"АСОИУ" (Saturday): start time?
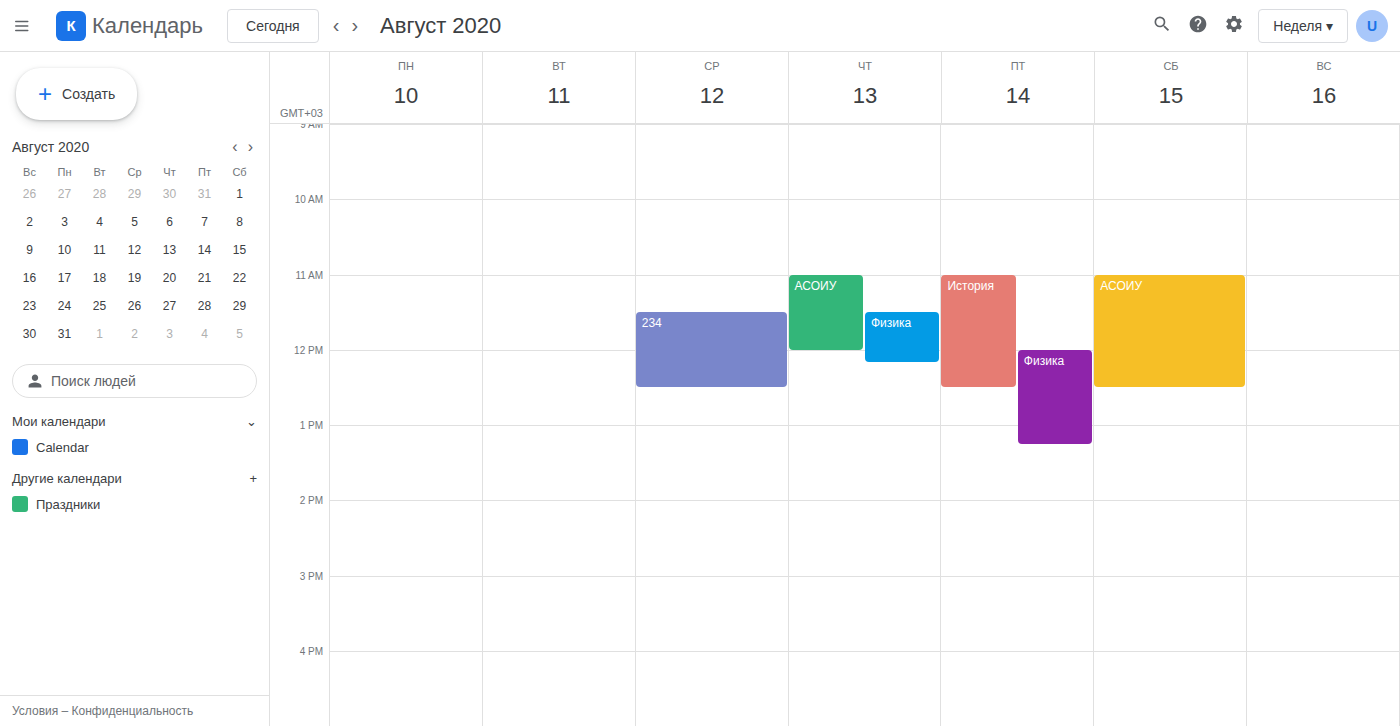
11:00 AM